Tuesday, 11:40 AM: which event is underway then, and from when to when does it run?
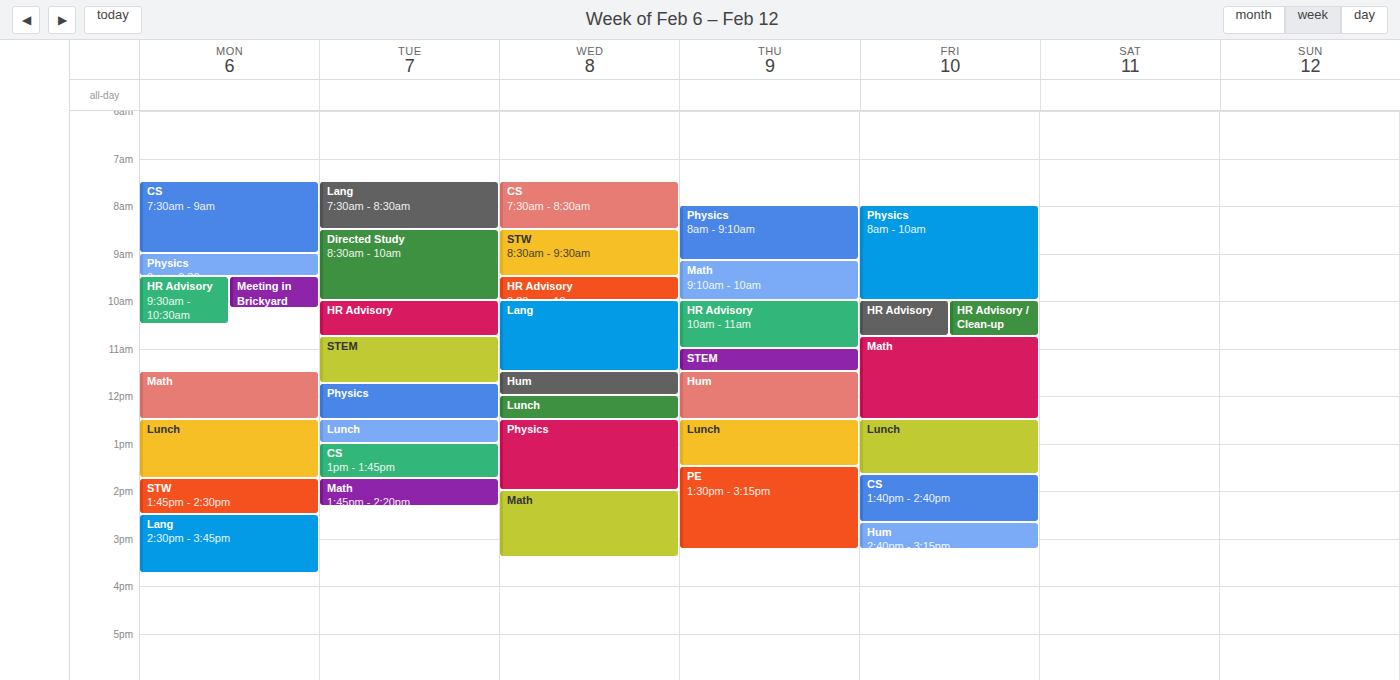
"STEM", 10:45 AM to 11:45 AM